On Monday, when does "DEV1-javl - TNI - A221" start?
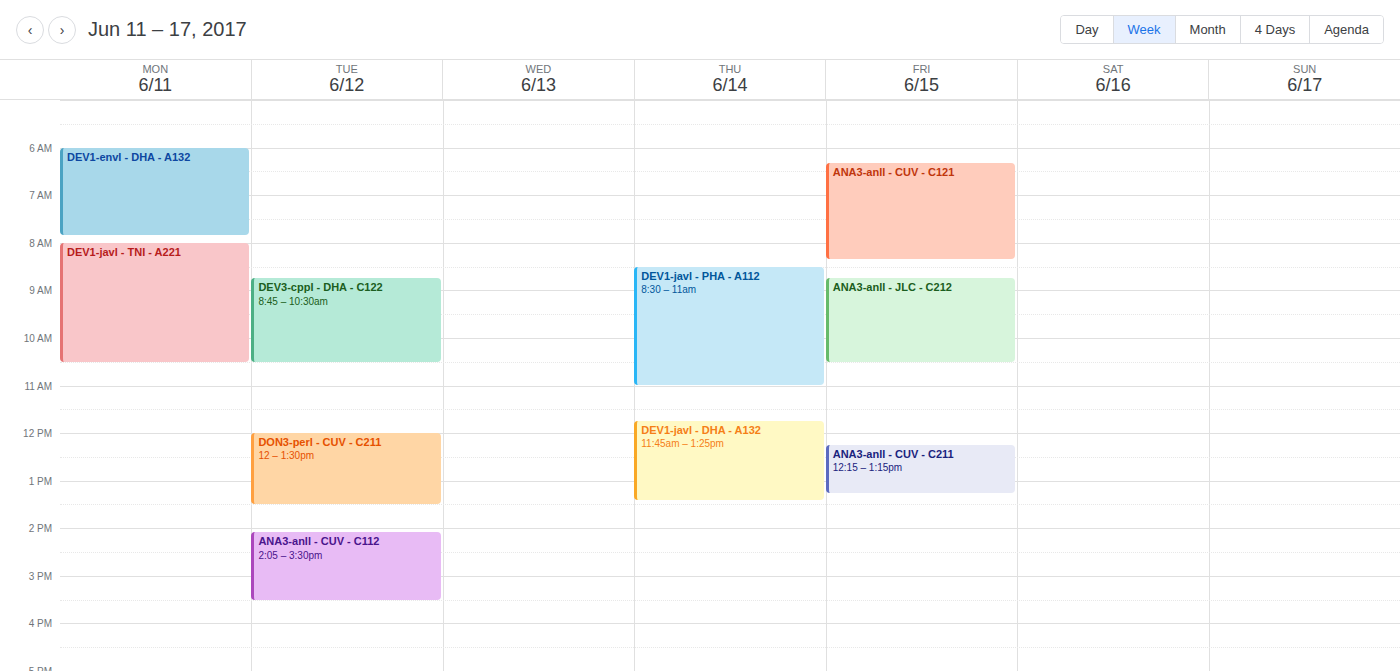
8:00 AM